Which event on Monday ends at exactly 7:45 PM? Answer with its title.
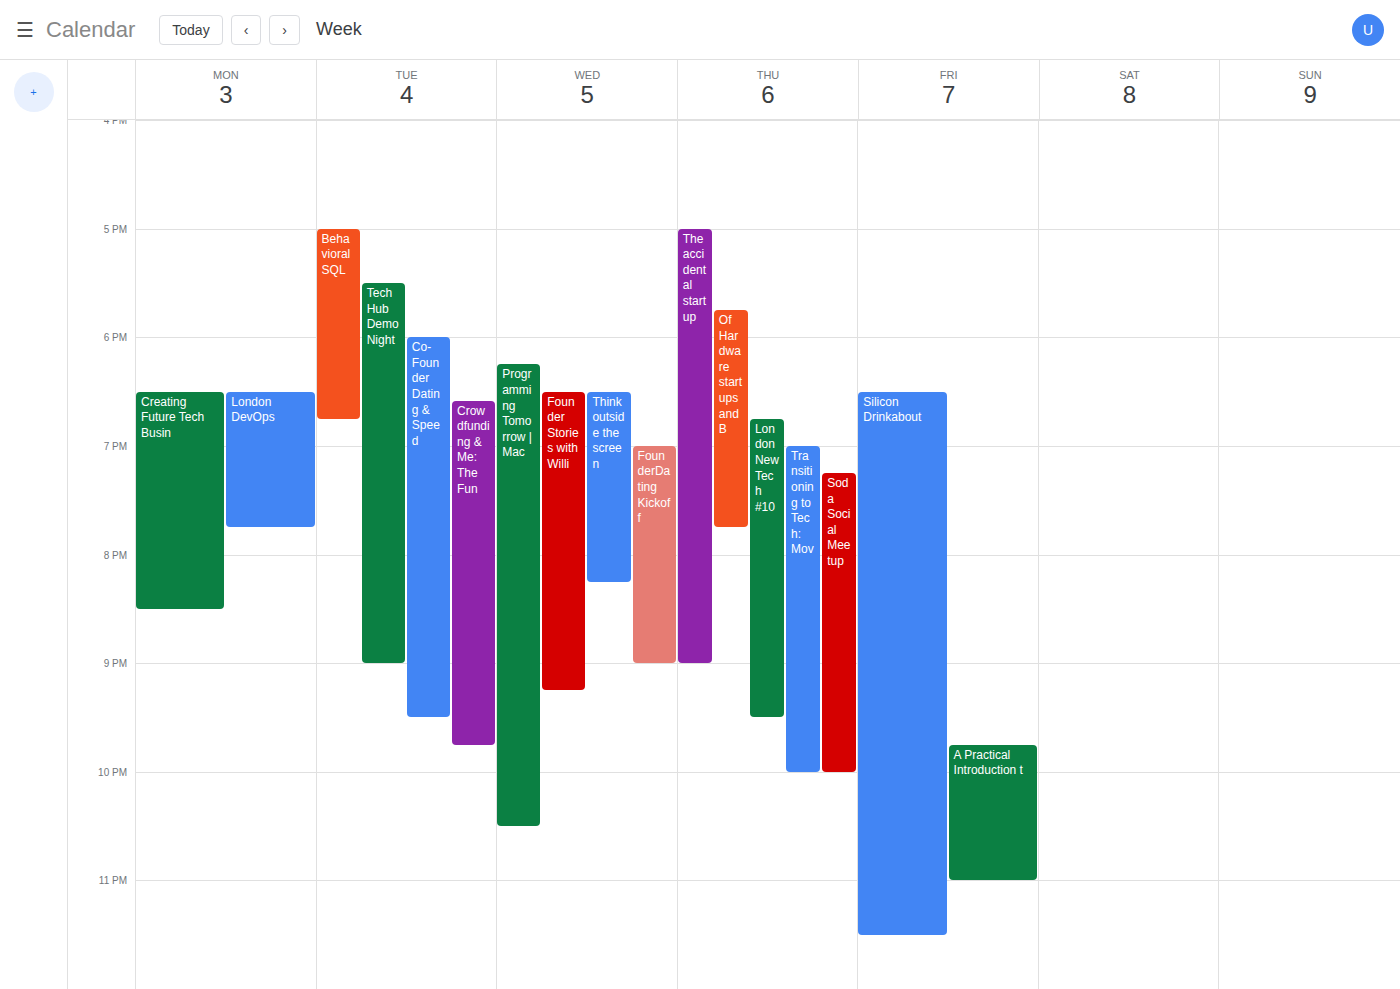
"London DevOps"